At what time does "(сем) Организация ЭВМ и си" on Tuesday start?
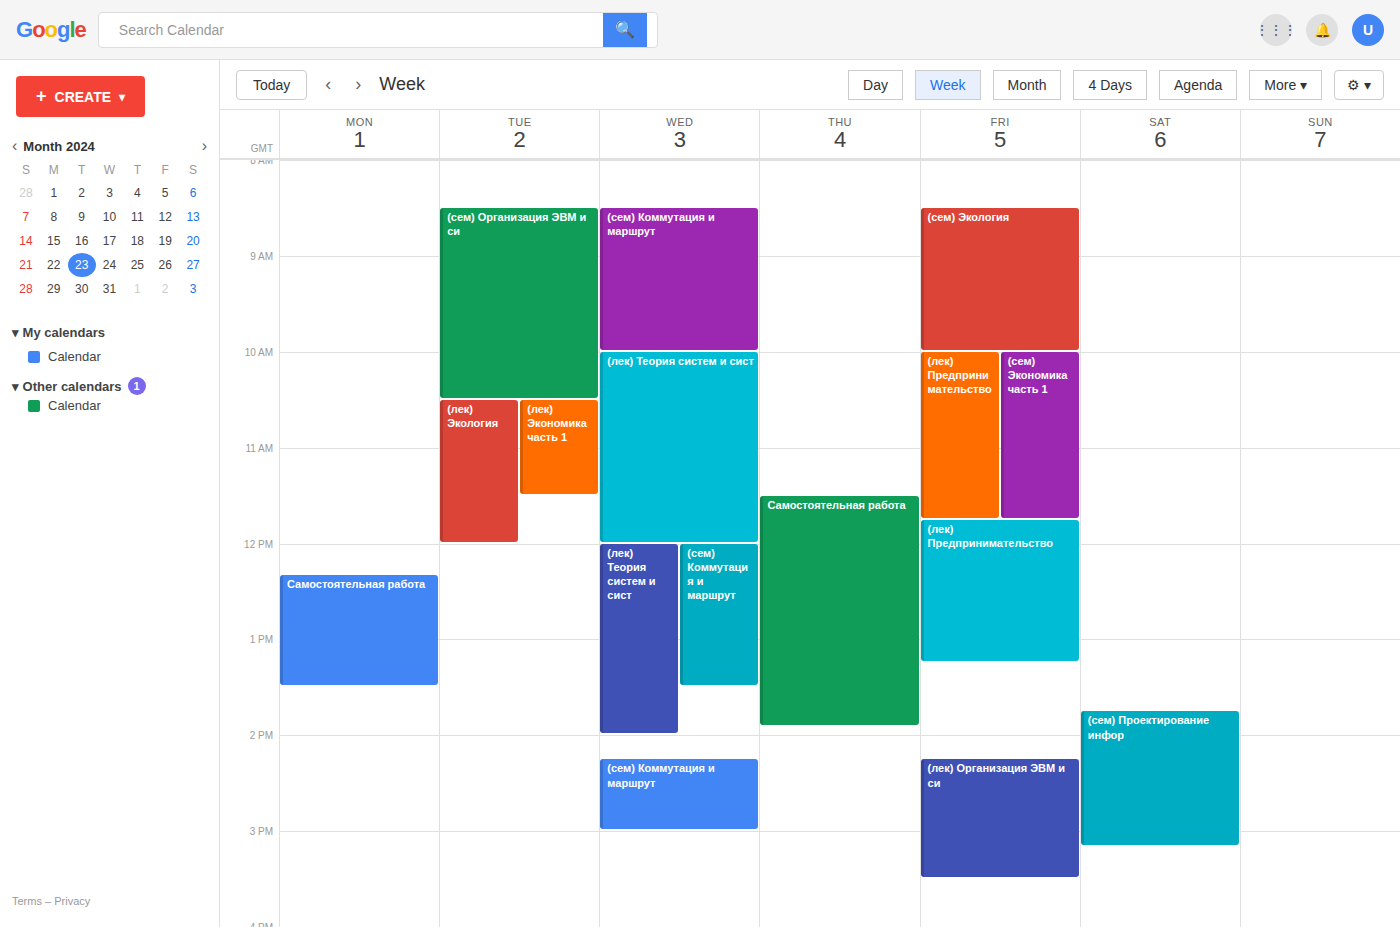
8:30 AM